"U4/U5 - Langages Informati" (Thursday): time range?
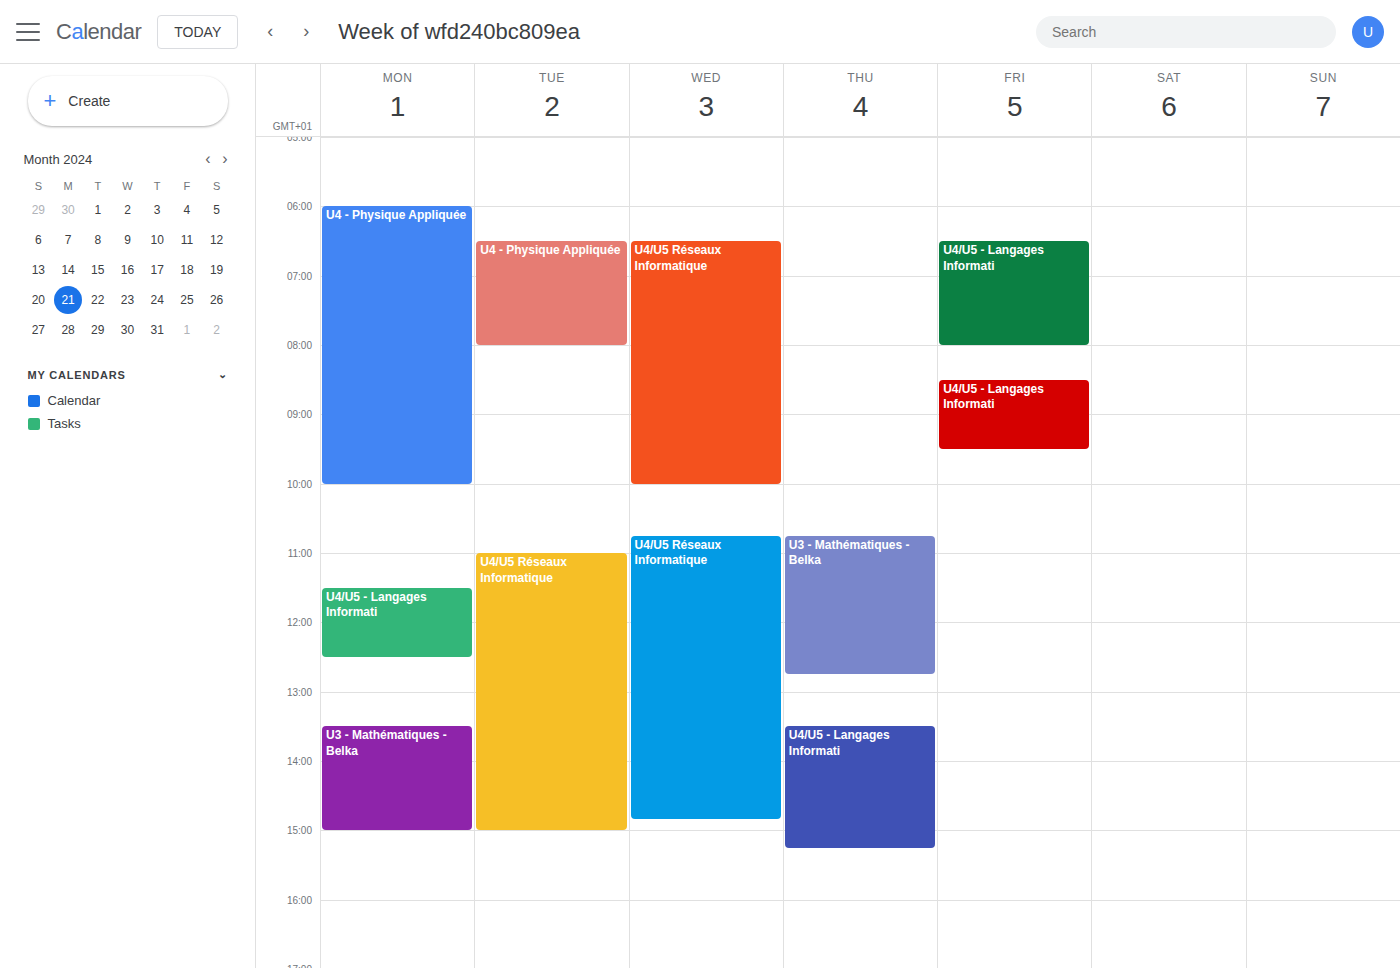
1:30 PM to 3:15 PM